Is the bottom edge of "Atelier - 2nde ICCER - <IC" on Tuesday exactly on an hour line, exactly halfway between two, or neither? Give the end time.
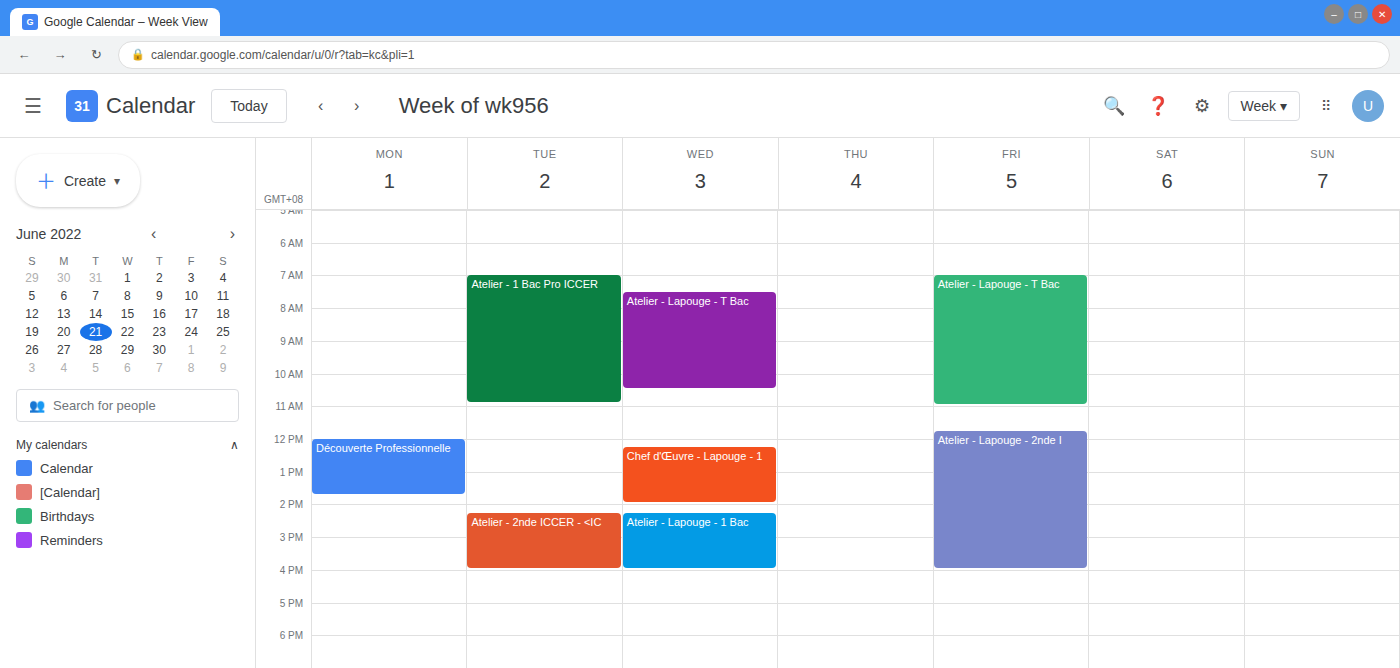
4:00 PM -- exactly on the 4 PM line.